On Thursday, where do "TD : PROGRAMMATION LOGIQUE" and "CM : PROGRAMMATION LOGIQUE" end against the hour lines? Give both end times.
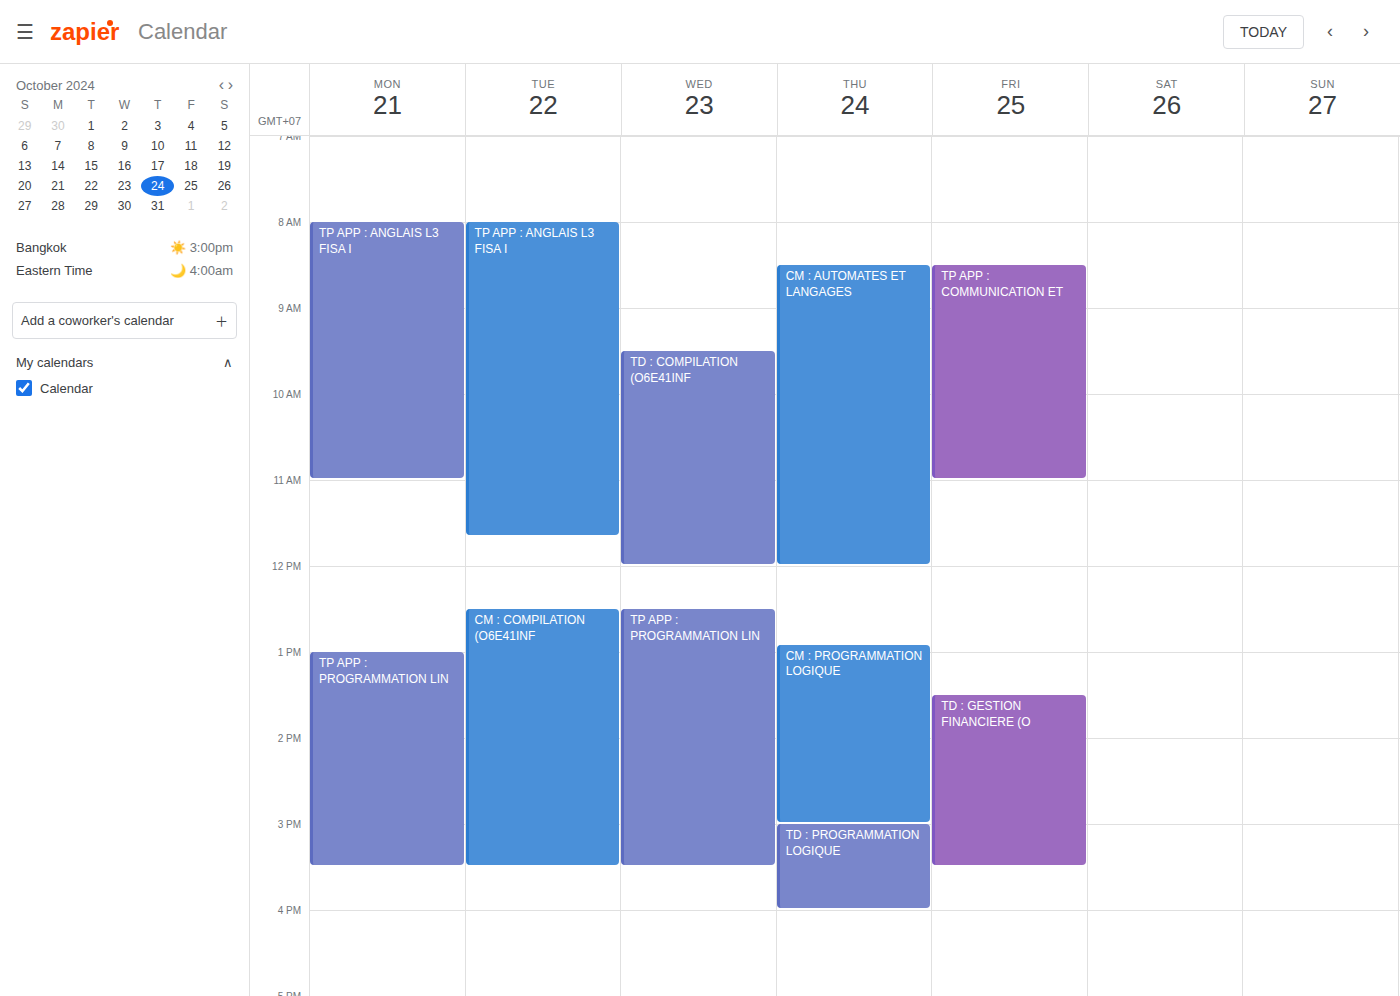
"TD : PROGRAMMATION LOGIQUE": 4:00 PM, exactly on the 4 PM line. "CM : PROGRAMMATION LOGIQUE": 3:00 PM, exactly on the 3 PM line.